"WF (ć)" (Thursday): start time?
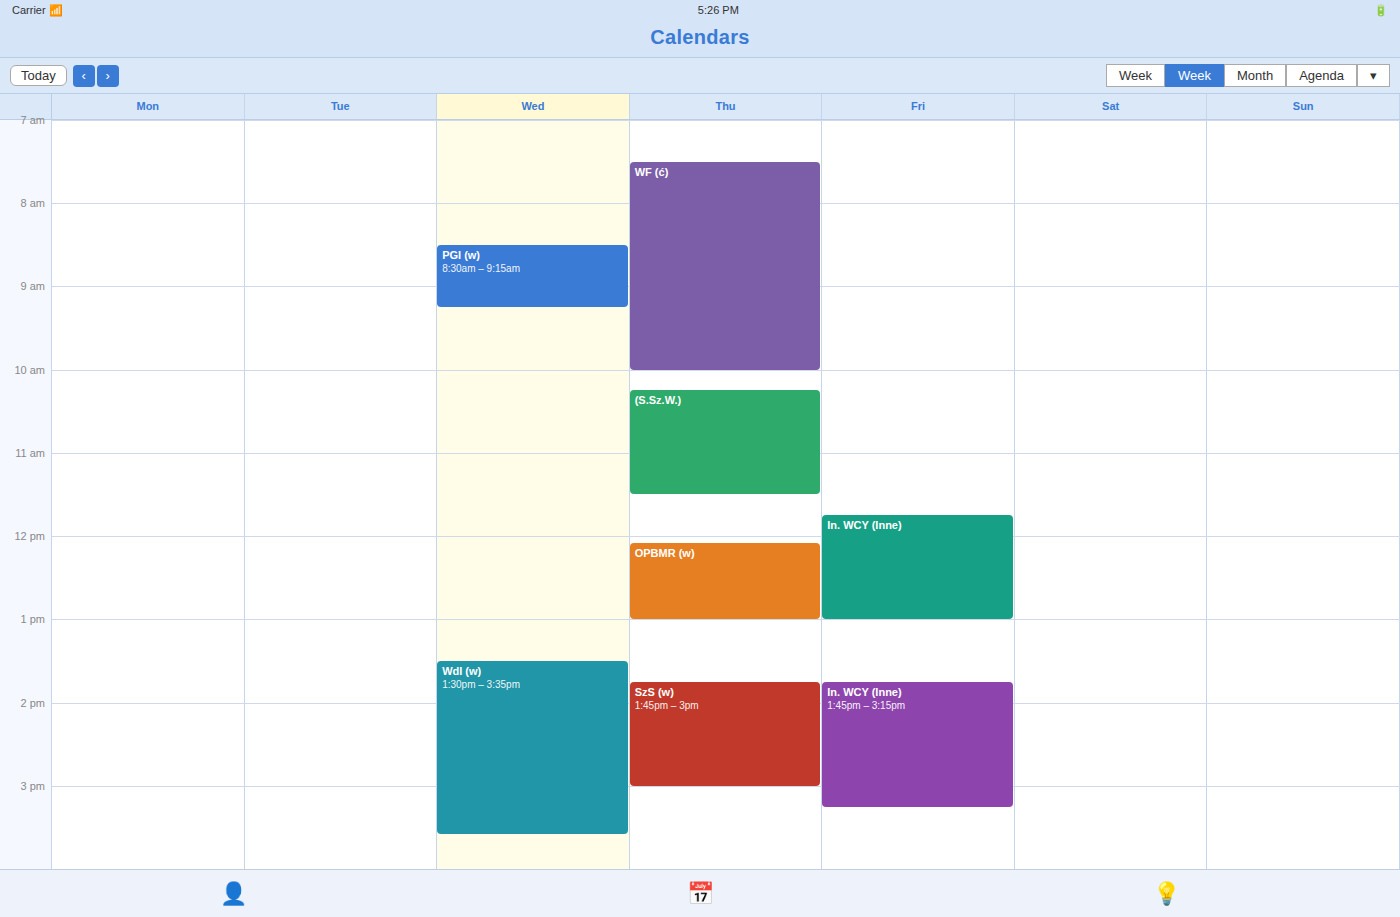
7:30 AM